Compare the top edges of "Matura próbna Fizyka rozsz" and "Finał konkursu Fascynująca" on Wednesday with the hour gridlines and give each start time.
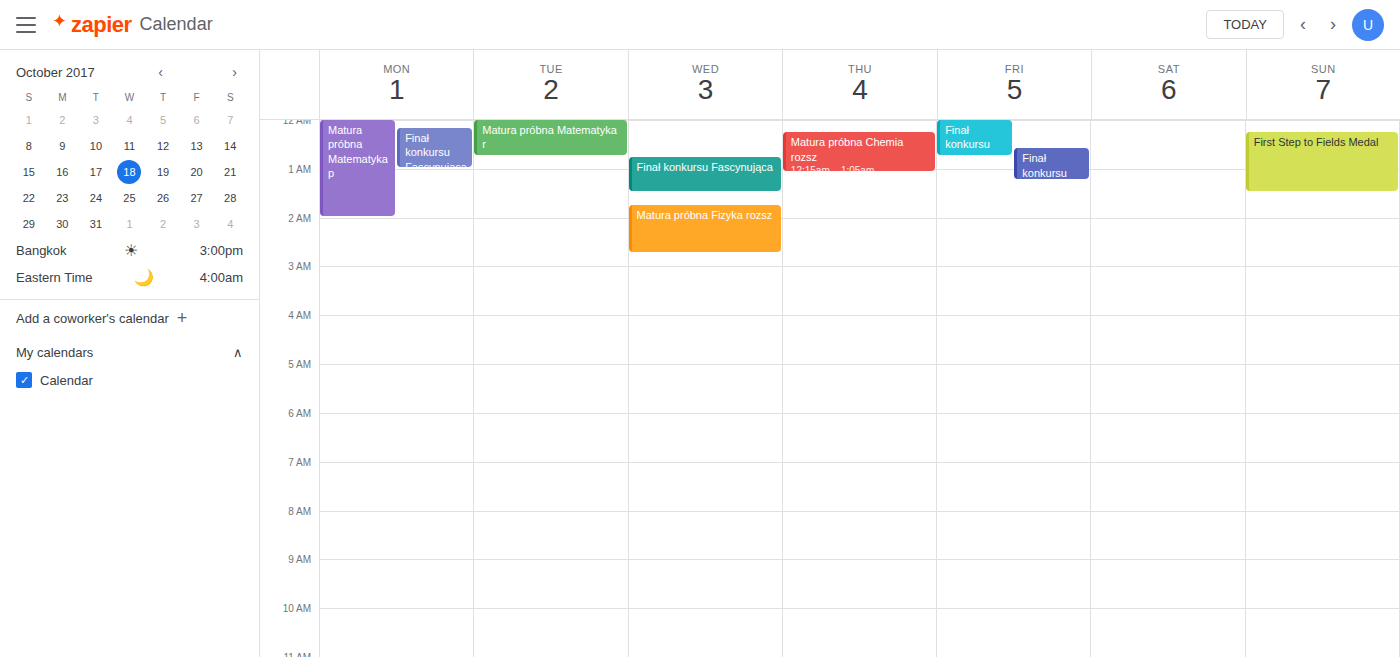
"Matura próbna Fizyka rozsz": 1:45 AM, neither: three quarters of the way from the 1 AM line to the 2 AM line. "Finał konkursu Fascynująca": 12:45 AM, neither: three quarters of the way from the 12 AM line to the 1 AM line.